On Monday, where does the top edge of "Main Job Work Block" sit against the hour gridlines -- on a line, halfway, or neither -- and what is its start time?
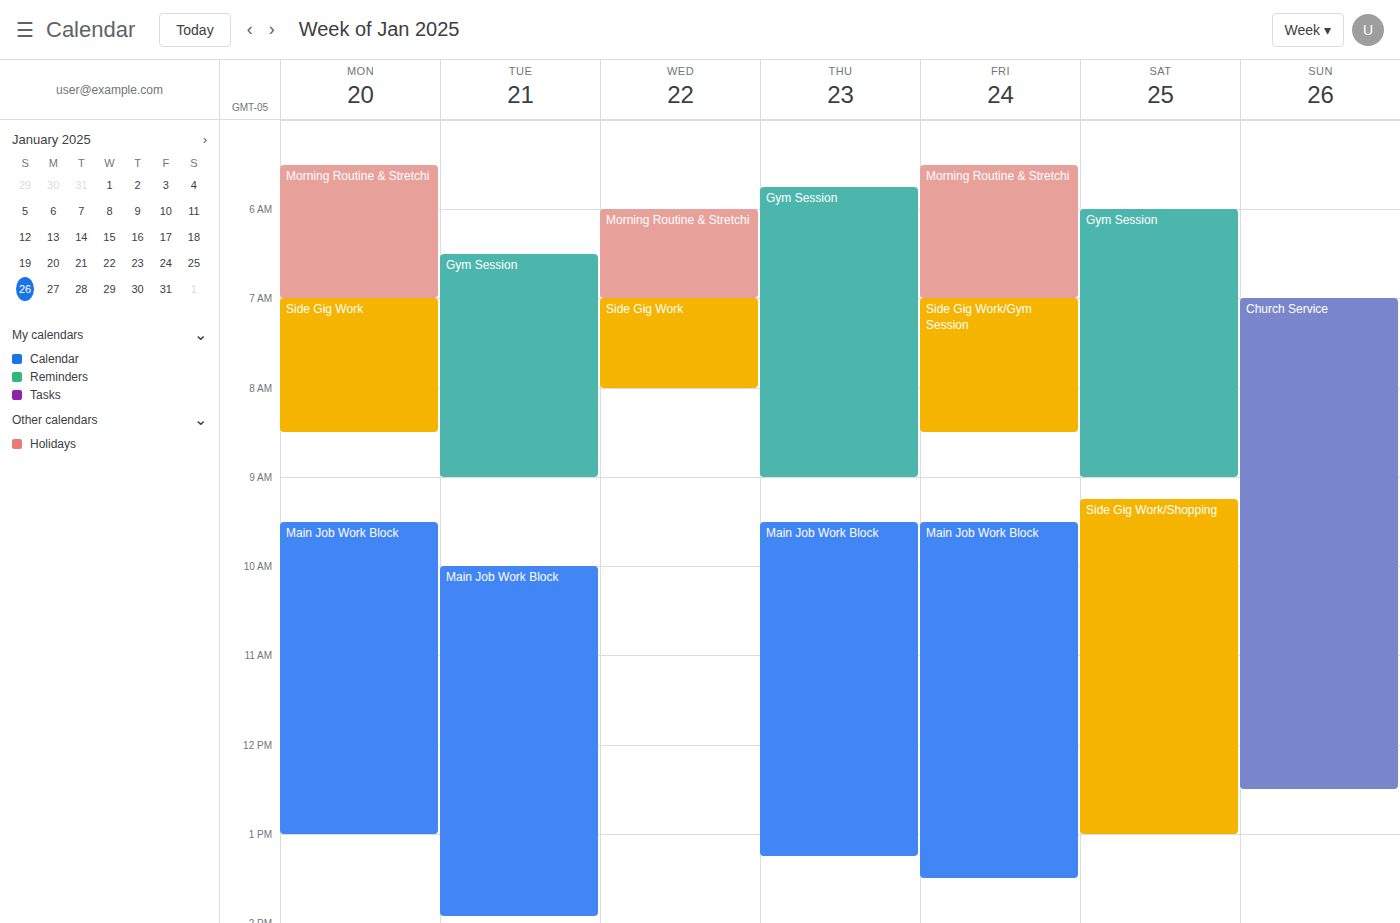
9:30 AM -- halfway between the 9 AM and 10 AM lines.